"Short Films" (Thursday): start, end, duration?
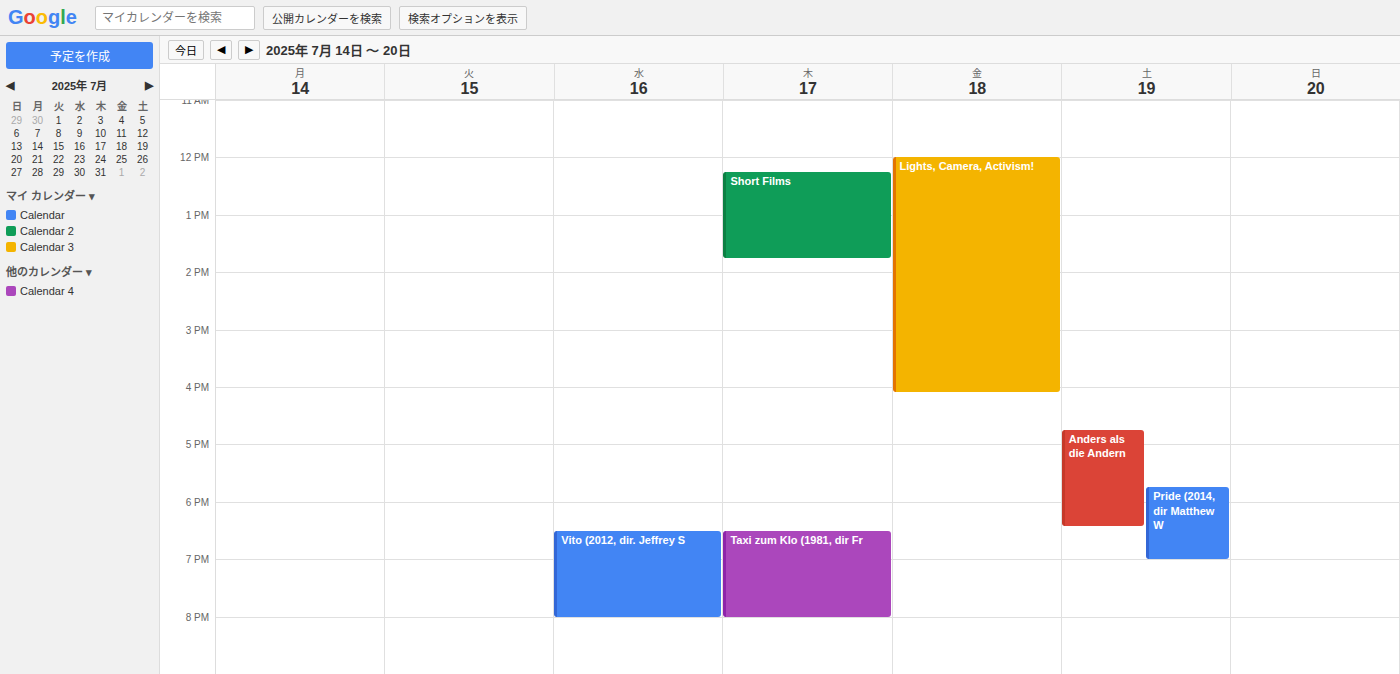
12:15 PM to 1:45 PM, 1 hour 30 minutes